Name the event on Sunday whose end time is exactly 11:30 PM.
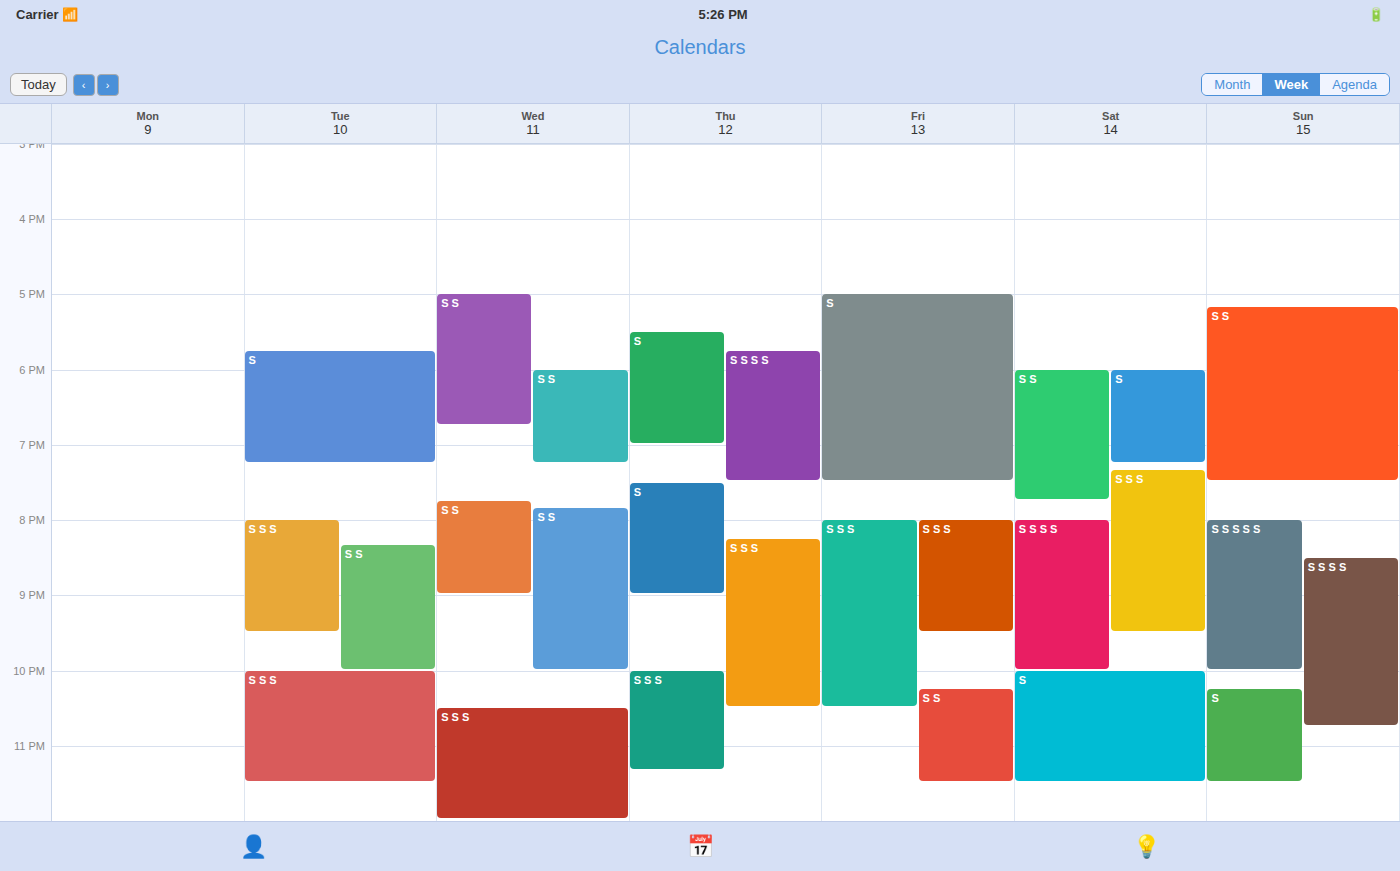
"S"